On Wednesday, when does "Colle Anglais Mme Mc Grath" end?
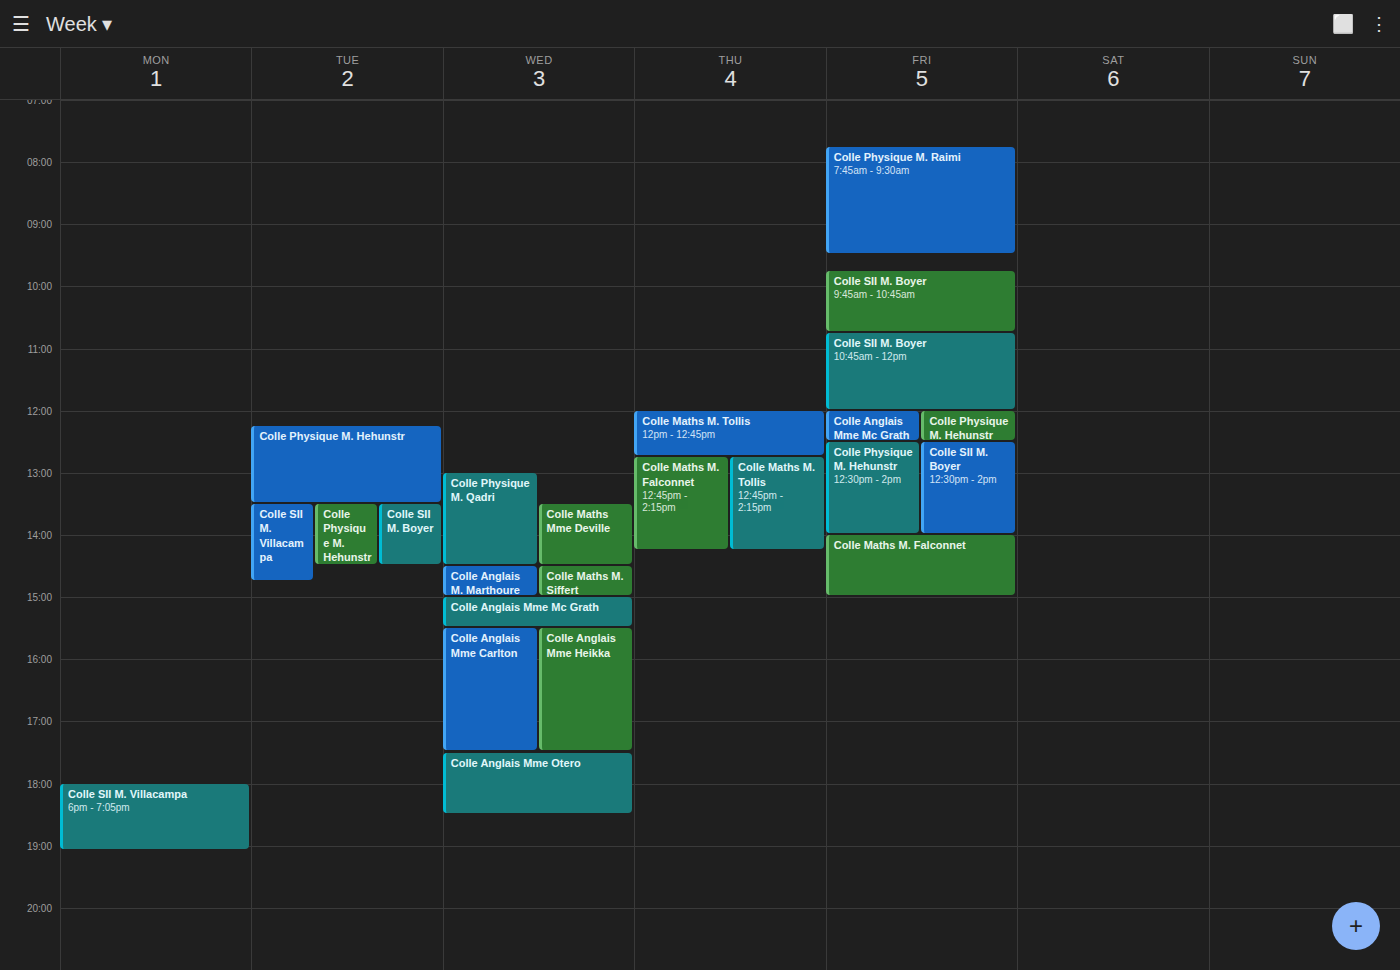
3:30 PM